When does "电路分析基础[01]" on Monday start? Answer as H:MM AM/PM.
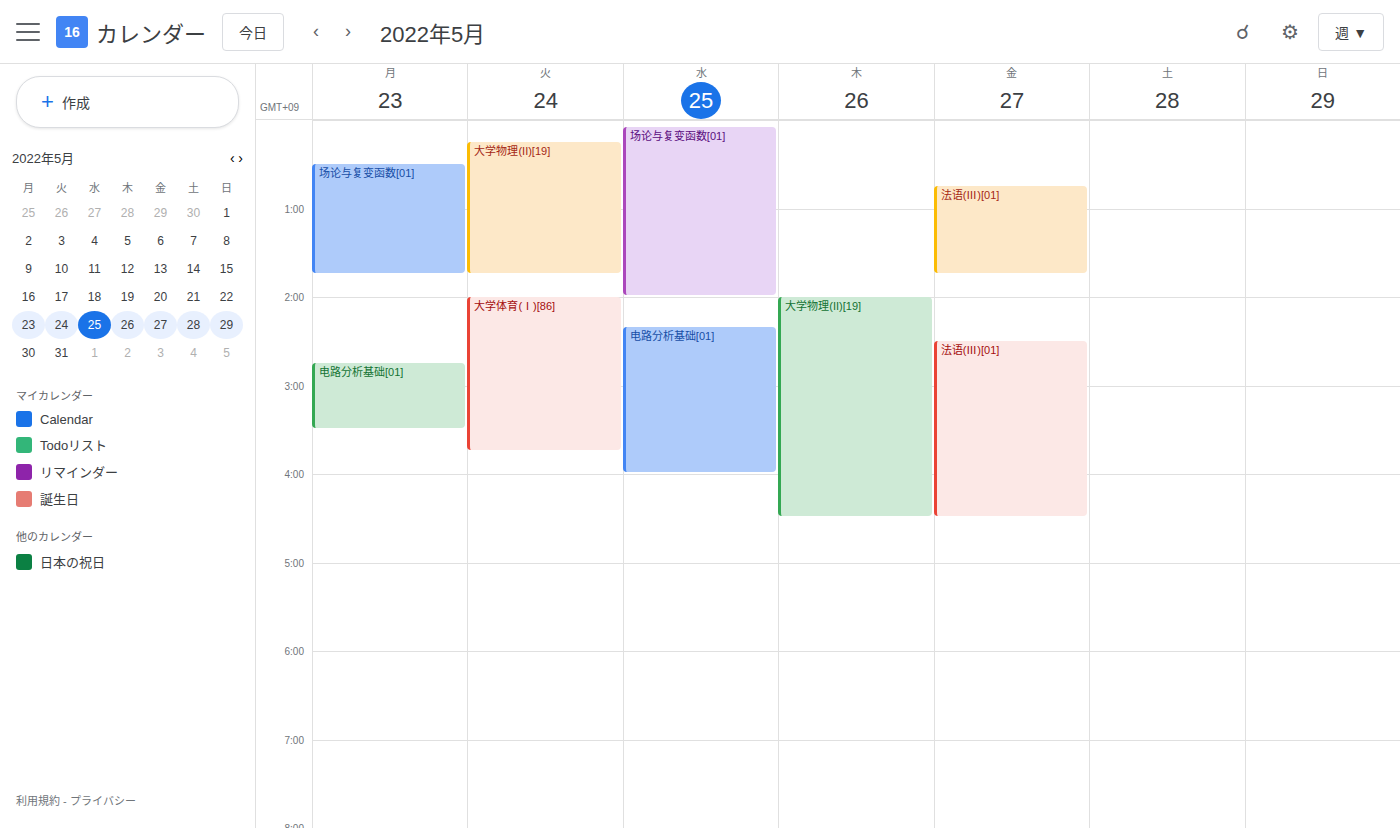
2:45 AM